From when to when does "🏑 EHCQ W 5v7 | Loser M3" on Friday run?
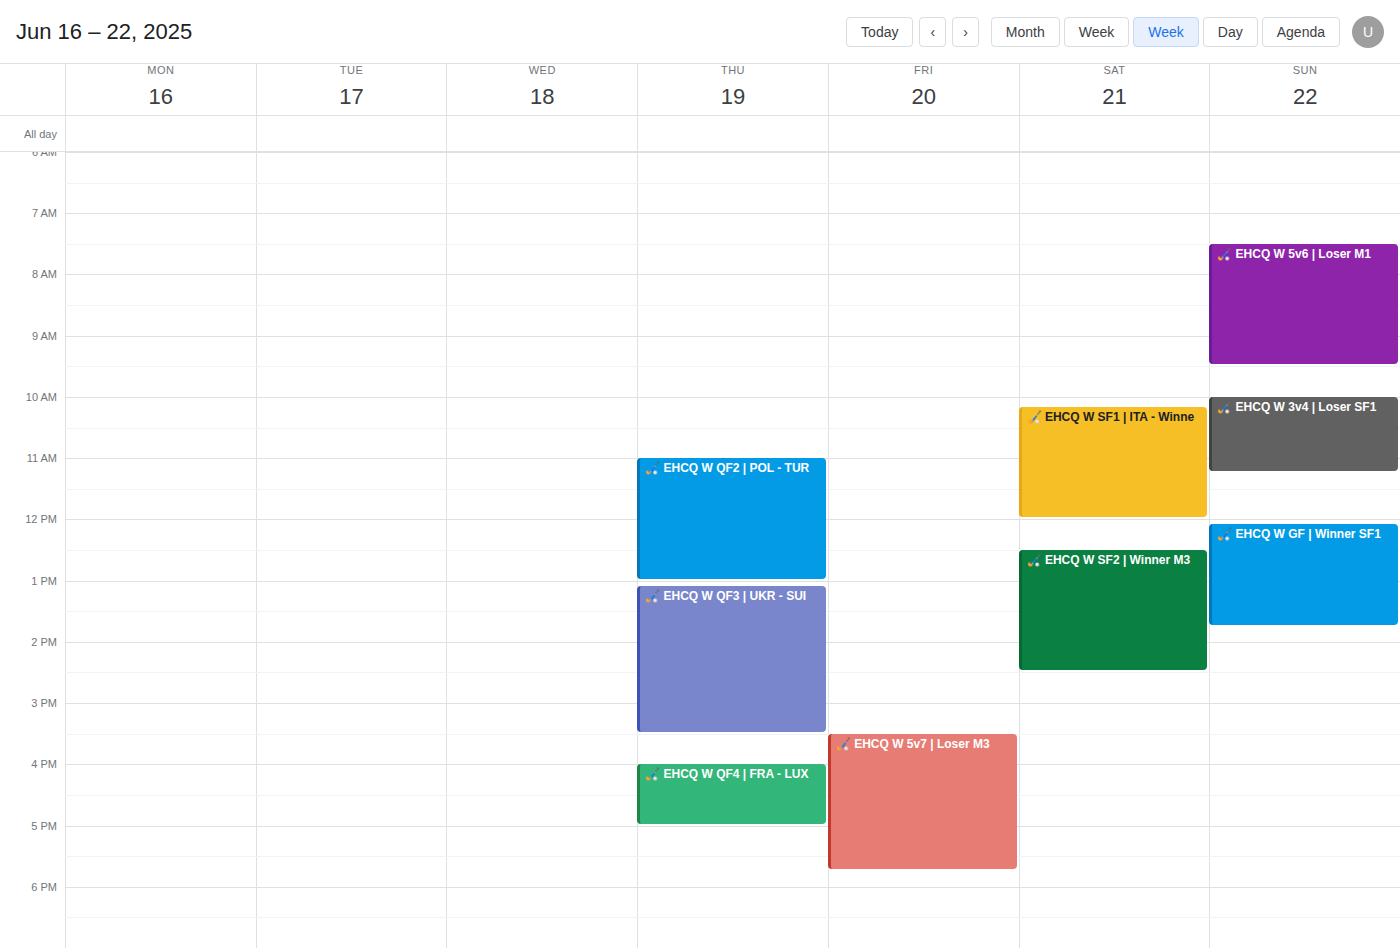
15:30 to 17:45